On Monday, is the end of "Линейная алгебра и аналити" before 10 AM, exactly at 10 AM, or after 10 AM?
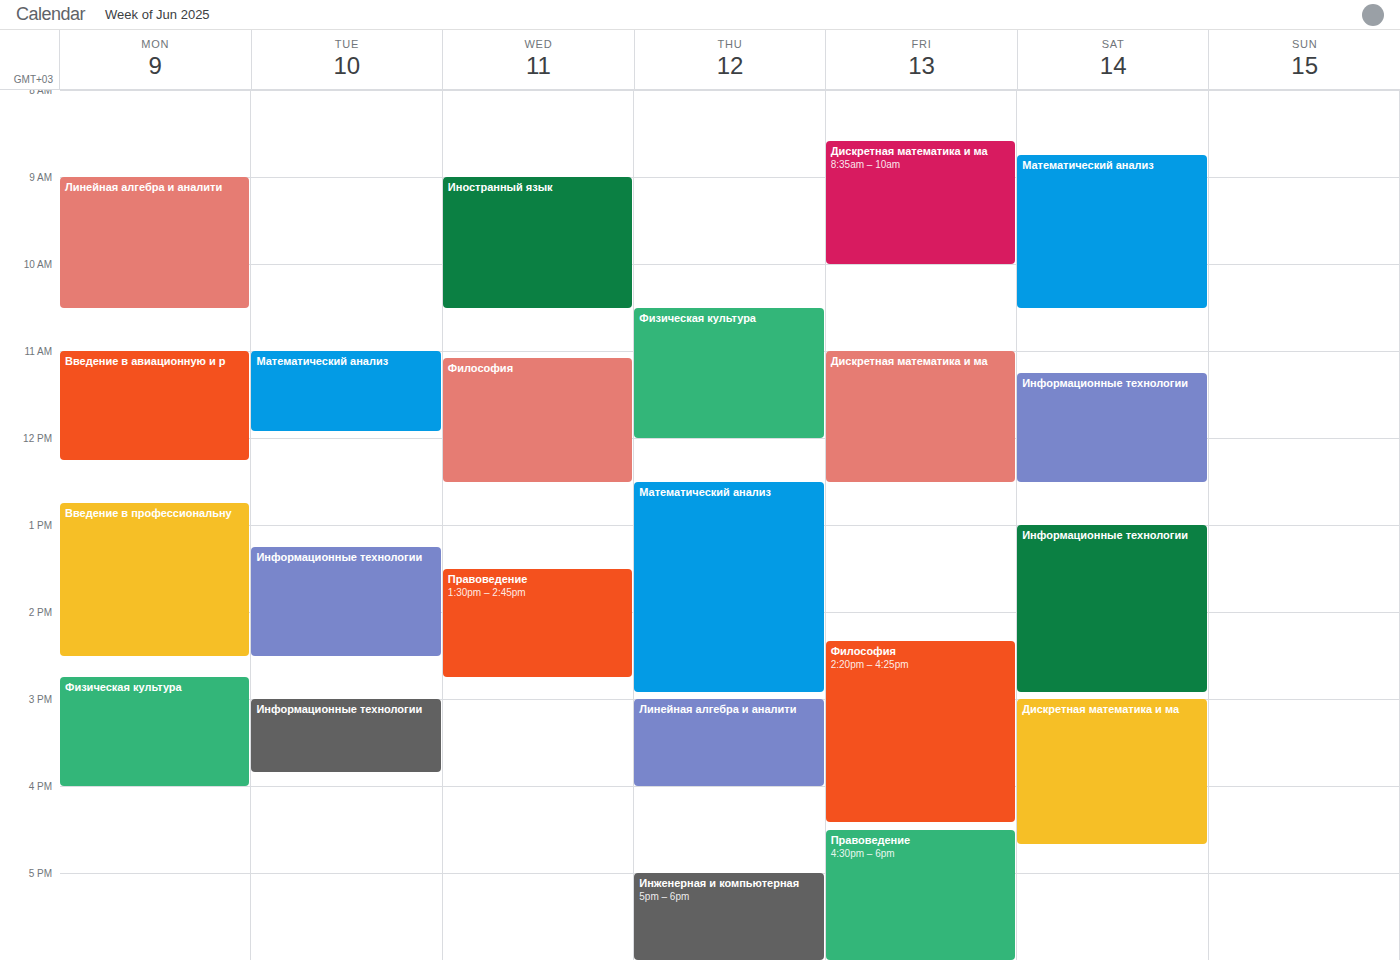
10:30 AM -- after 10 AM, 30 minutes below the 10 AM line.